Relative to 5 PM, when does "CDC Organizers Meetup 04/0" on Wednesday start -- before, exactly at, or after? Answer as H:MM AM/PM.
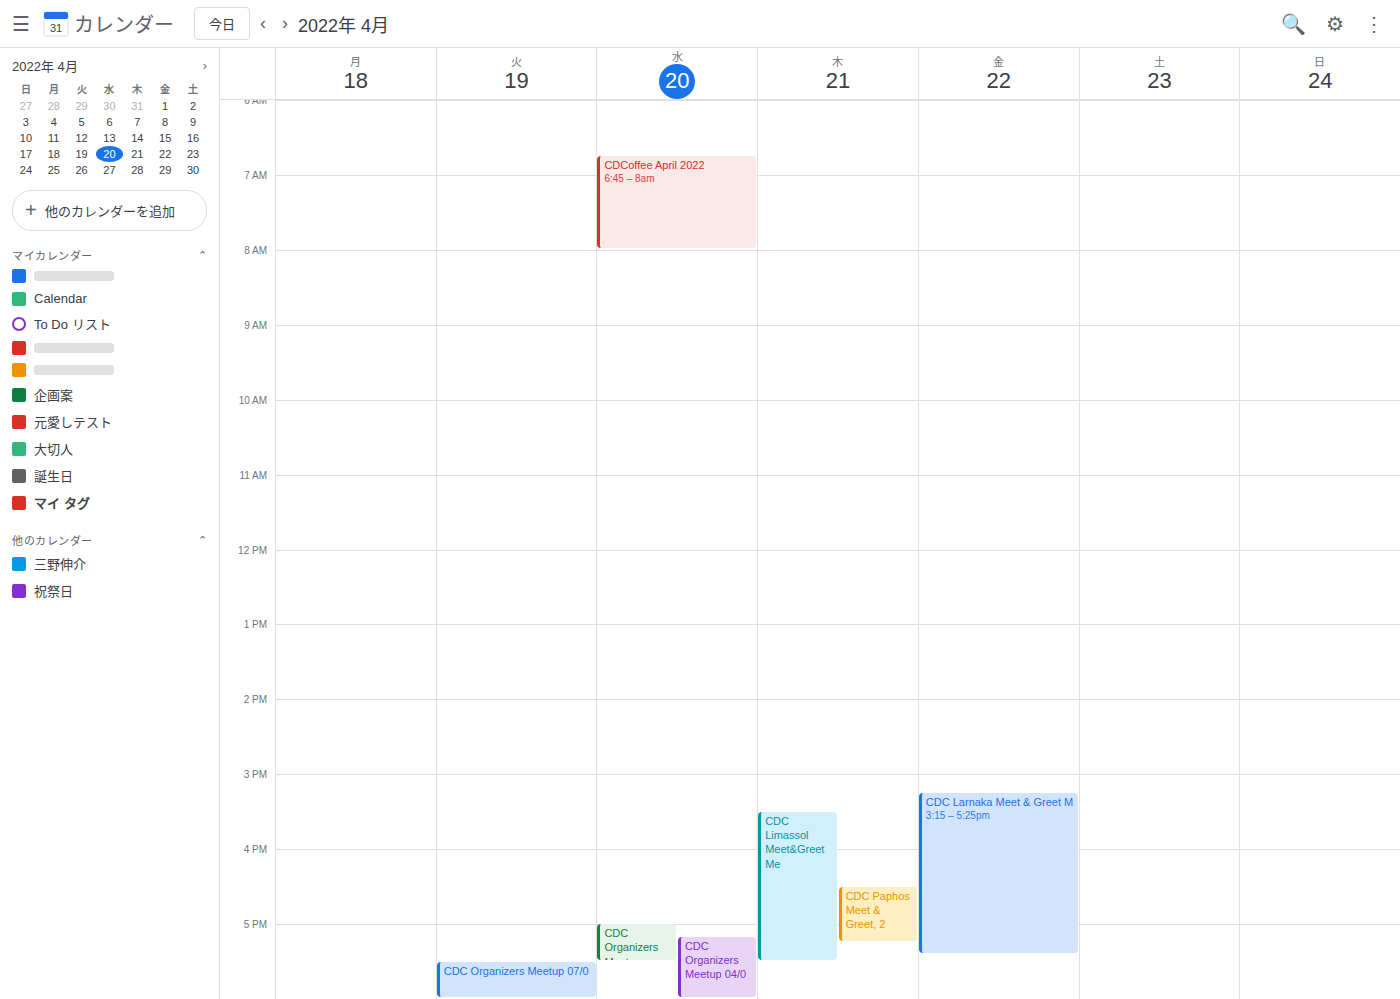
5:10 PM -- after 5 PM, 10 minutes below the 5 PM line.